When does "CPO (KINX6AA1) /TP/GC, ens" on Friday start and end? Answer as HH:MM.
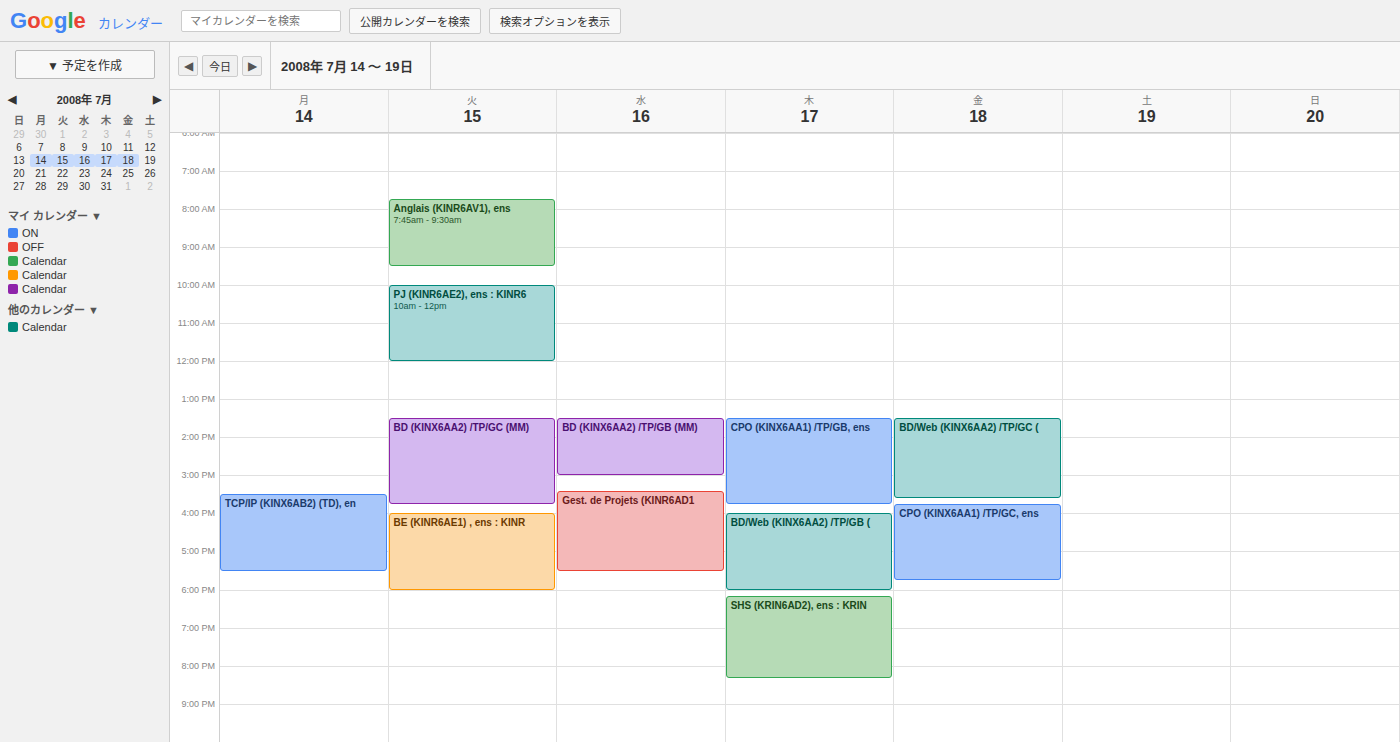
15:45 to 17:45